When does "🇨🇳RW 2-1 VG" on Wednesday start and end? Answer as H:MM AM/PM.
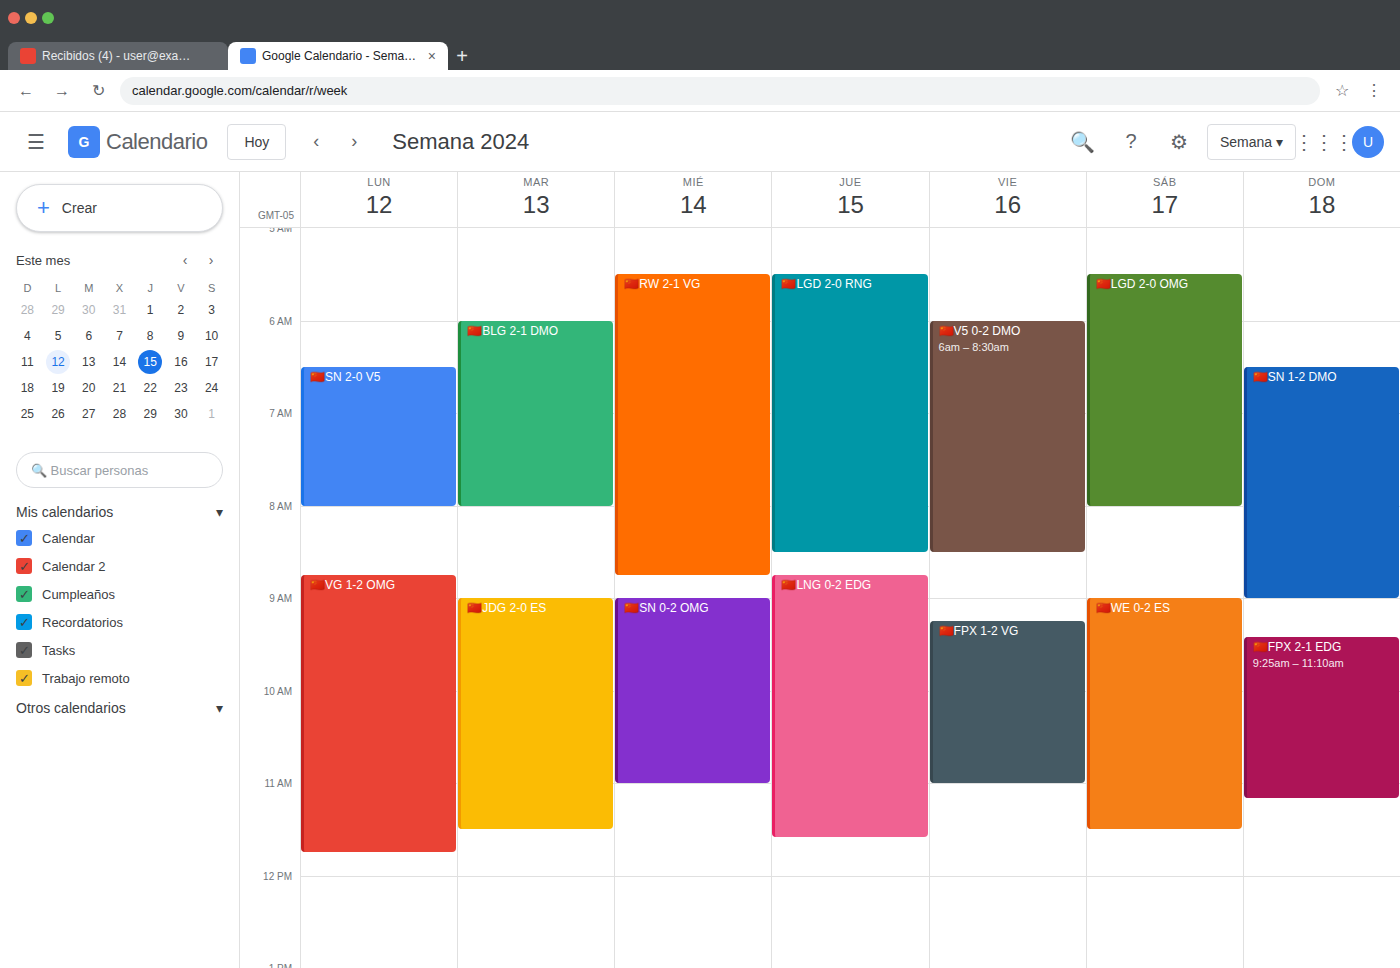
5:30 AM to 8:45 AM